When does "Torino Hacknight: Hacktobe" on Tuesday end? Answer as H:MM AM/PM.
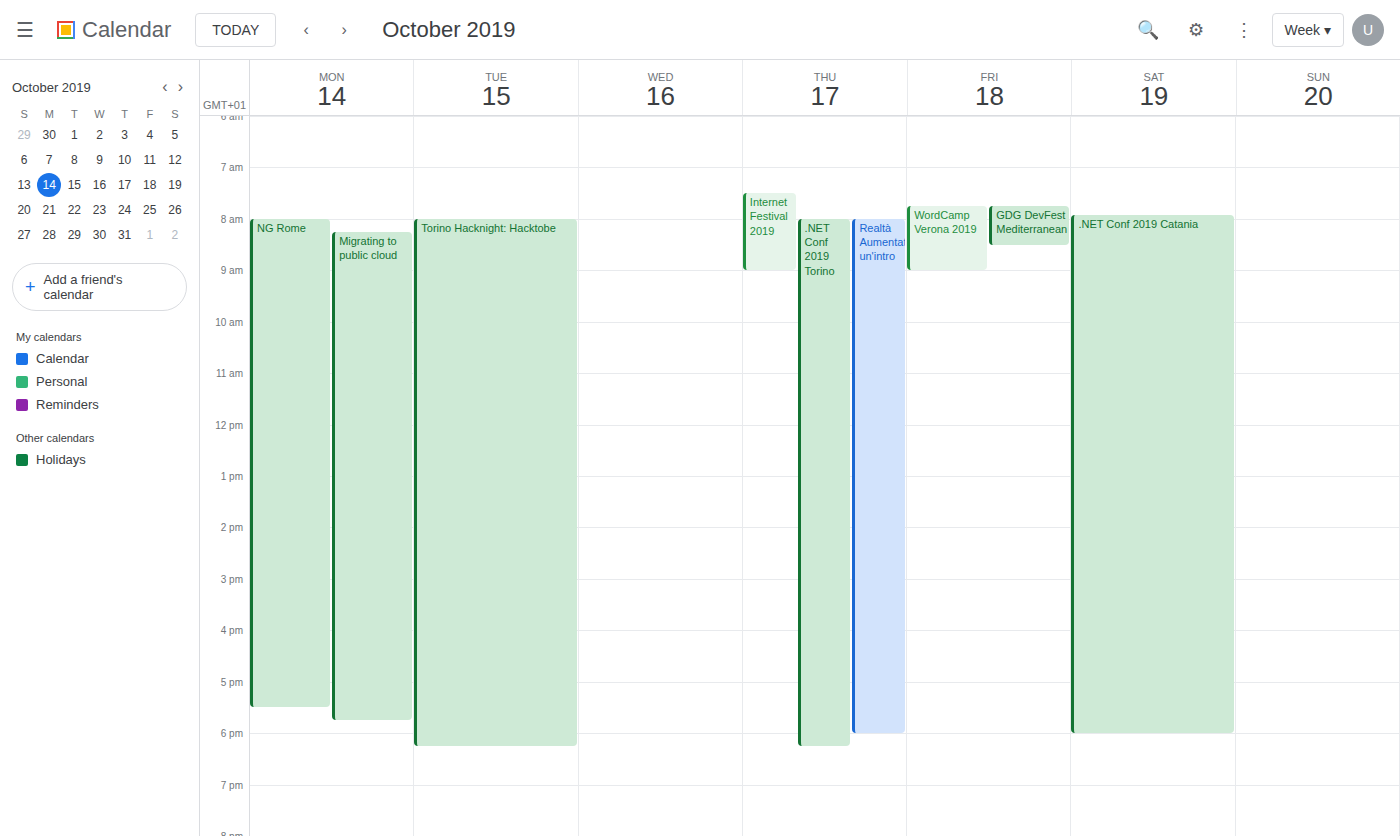
6:15 PM